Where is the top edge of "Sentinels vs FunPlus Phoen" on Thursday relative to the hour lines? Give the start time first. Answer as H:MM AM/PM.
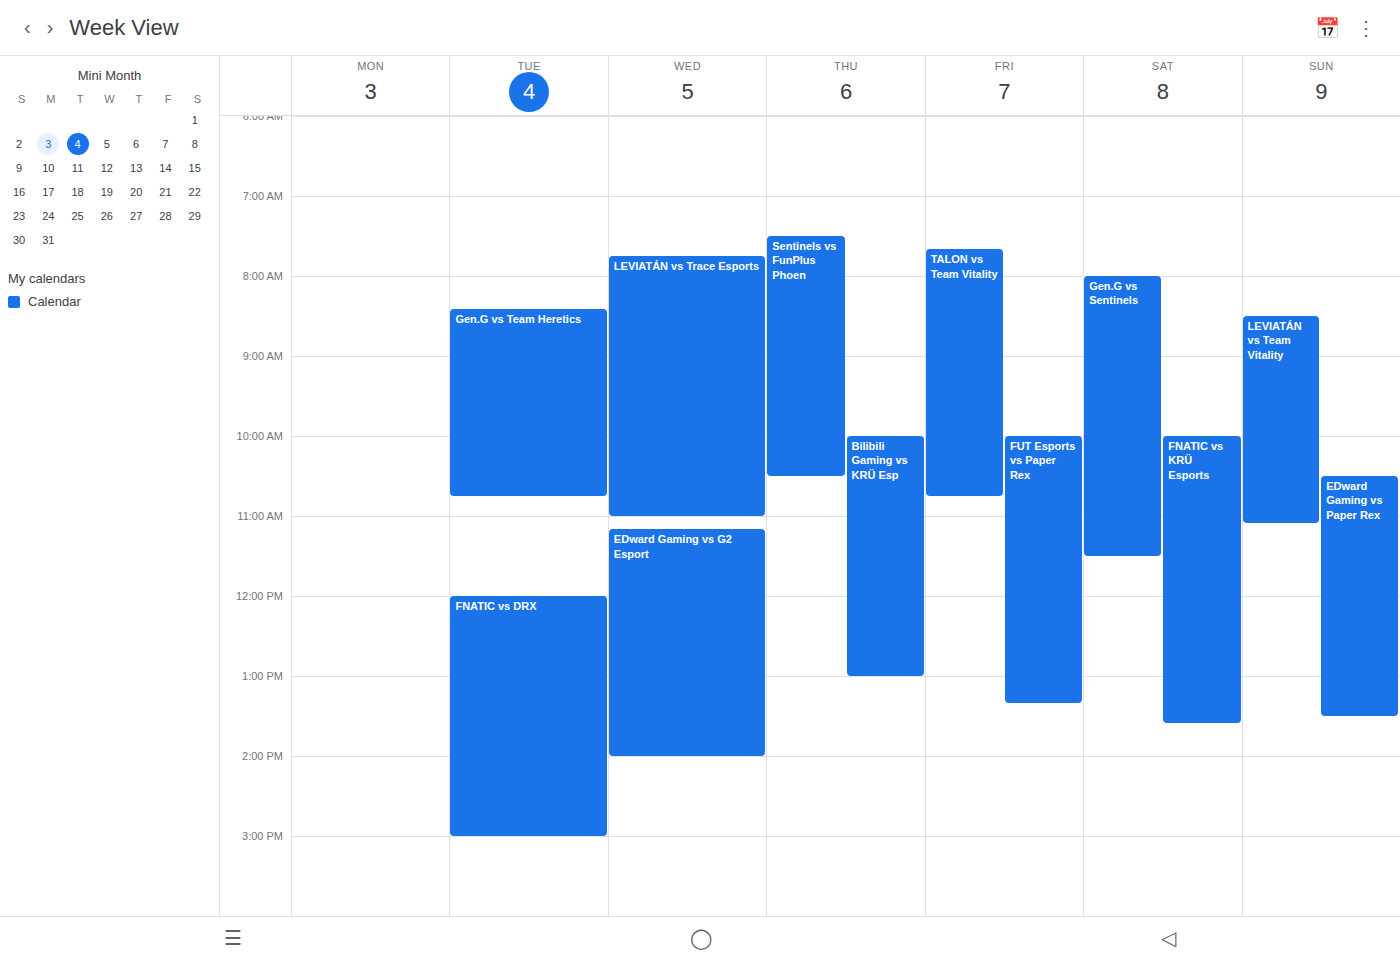
7:30 AM -- halfway between the 7 AM and 8 AM lines.